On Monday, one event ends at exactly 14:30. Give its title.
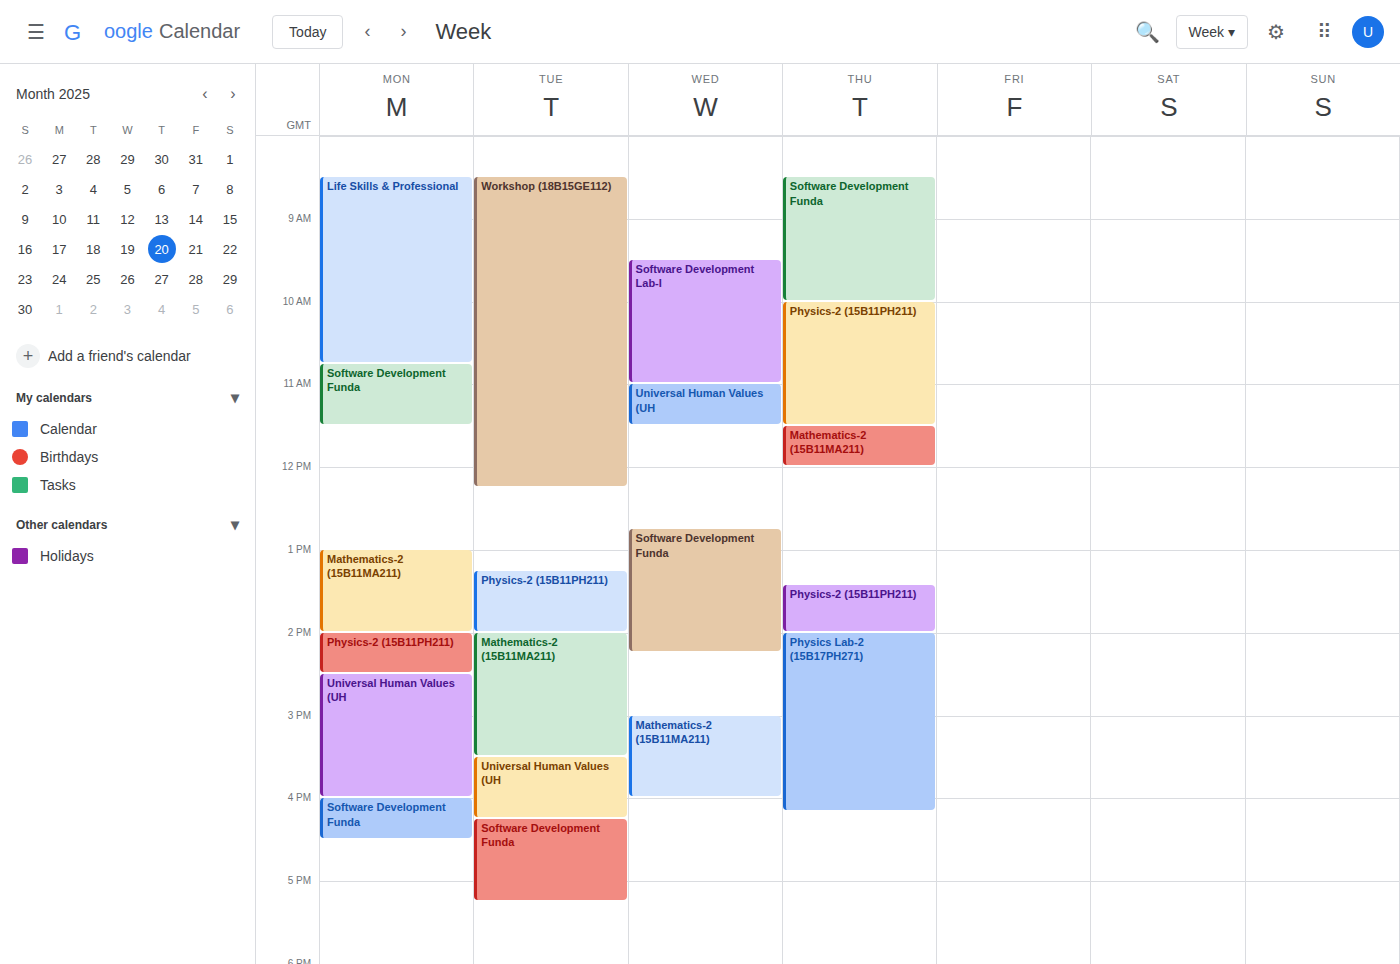
"Physics-2 (15B11PH211)"